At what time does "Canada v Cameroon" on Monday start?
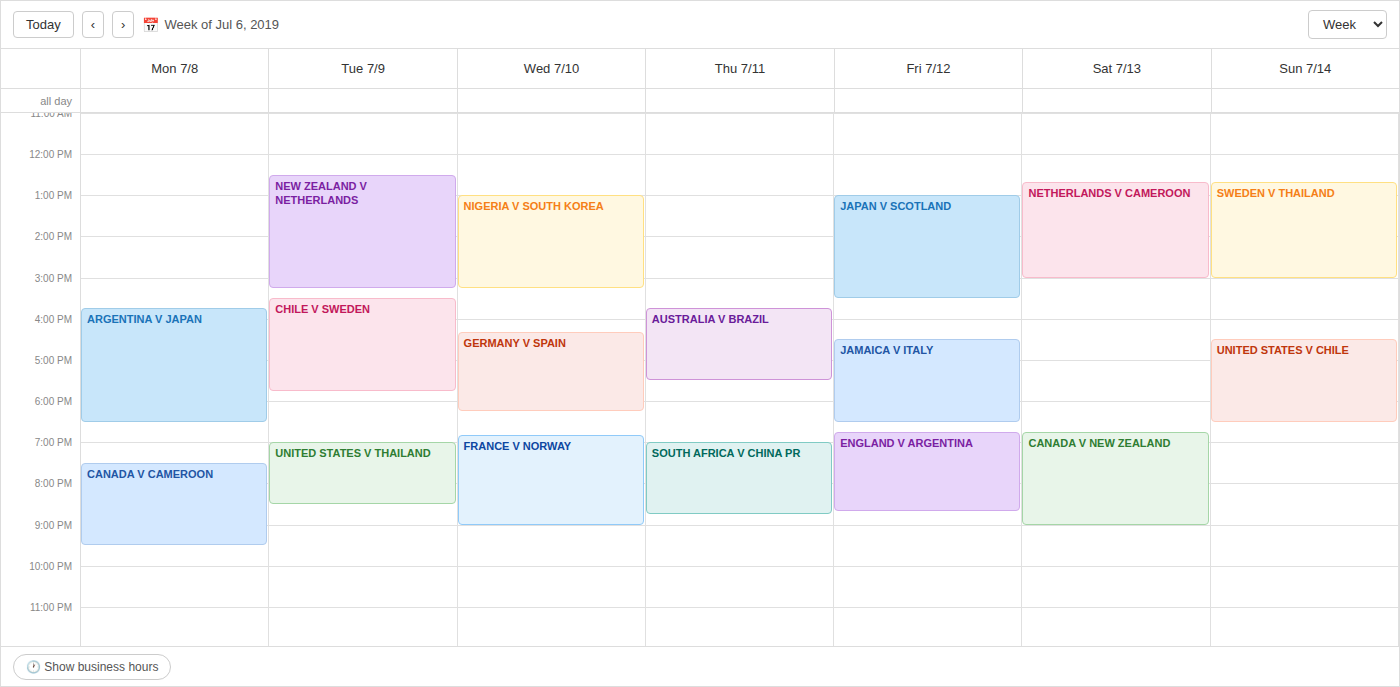
7:30 PM